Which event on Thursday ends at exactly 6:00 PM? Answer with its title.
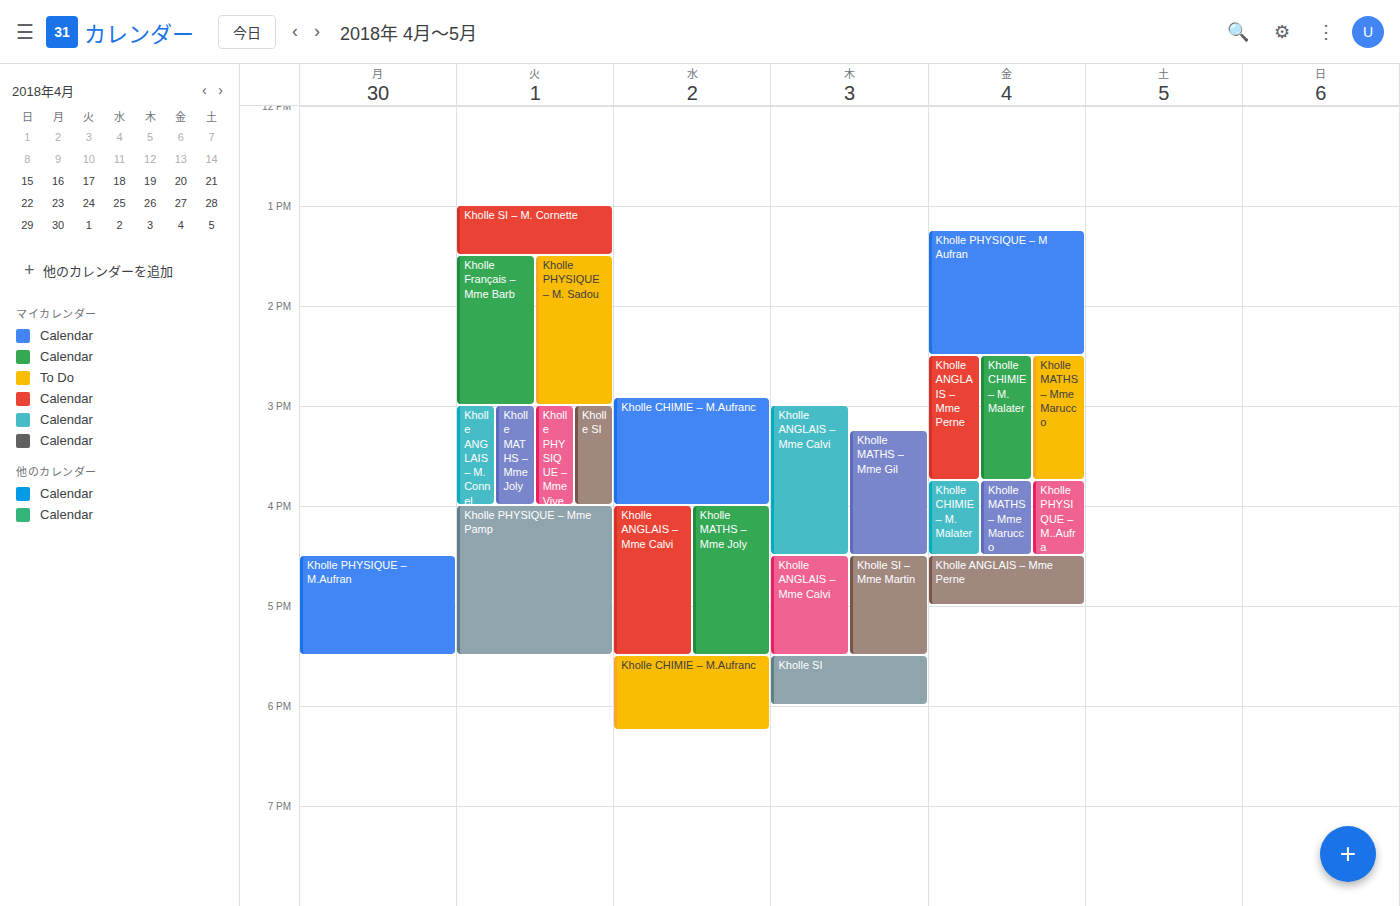
"Kholle SI"